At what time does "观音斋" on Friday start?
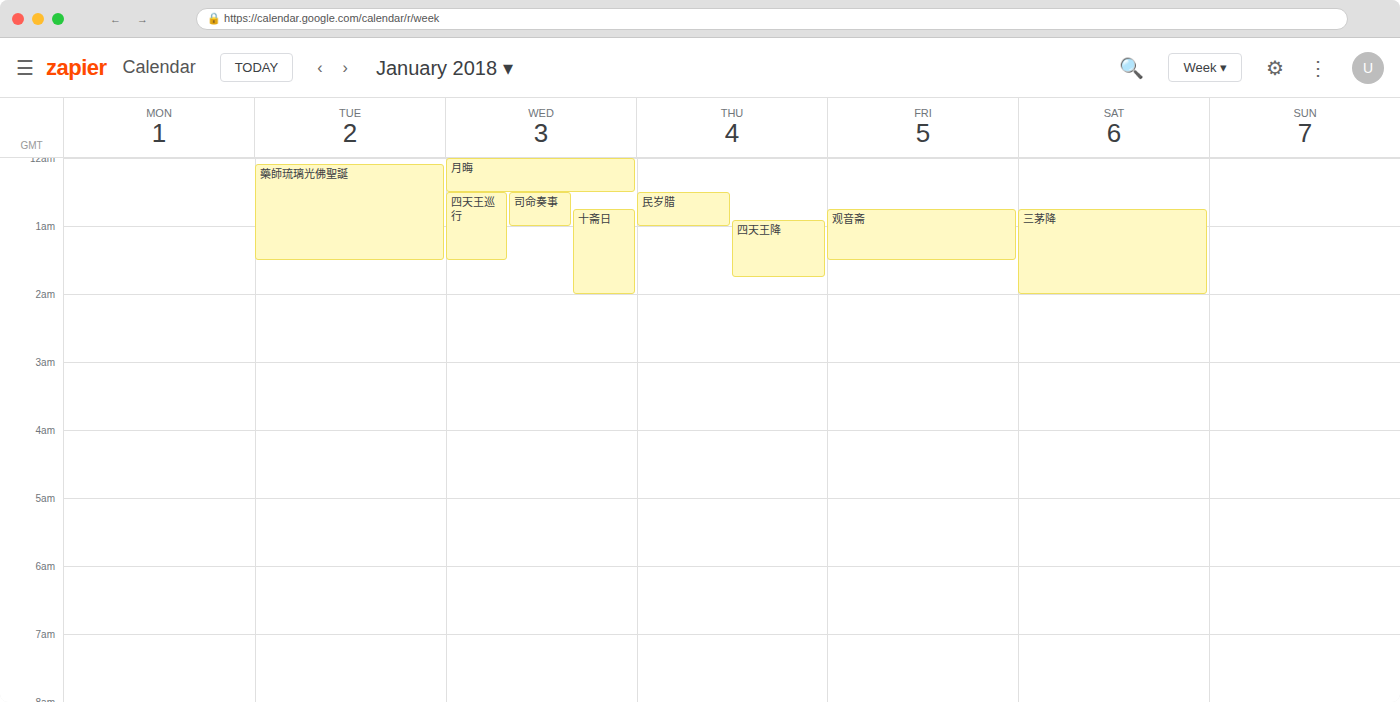
12:45 AM